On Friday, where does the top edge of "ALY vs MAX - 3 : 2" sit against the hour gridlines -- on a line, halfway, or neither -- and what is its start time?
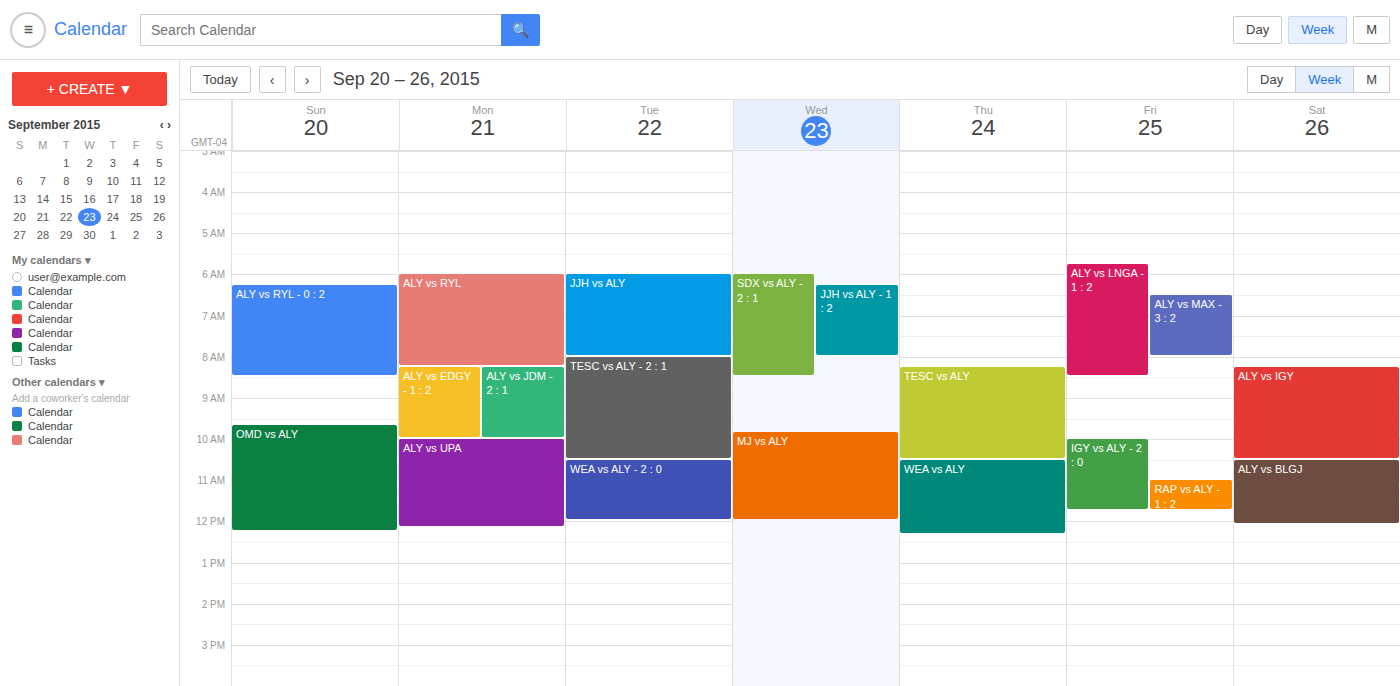
6:30 AM -- halfway between the 6 AM and 7 AM lines.